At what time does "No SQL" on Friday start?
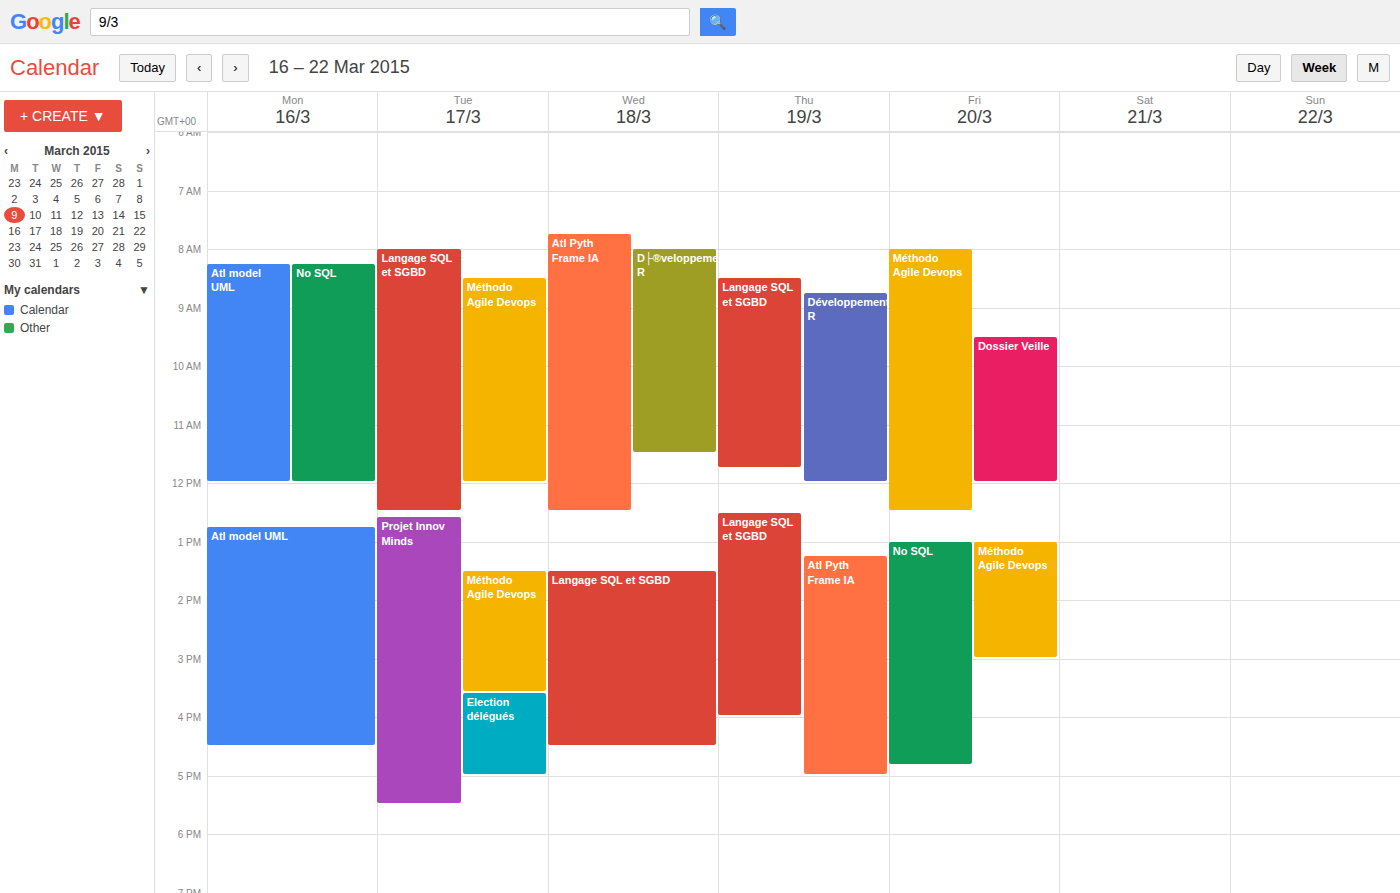
1:00 PM